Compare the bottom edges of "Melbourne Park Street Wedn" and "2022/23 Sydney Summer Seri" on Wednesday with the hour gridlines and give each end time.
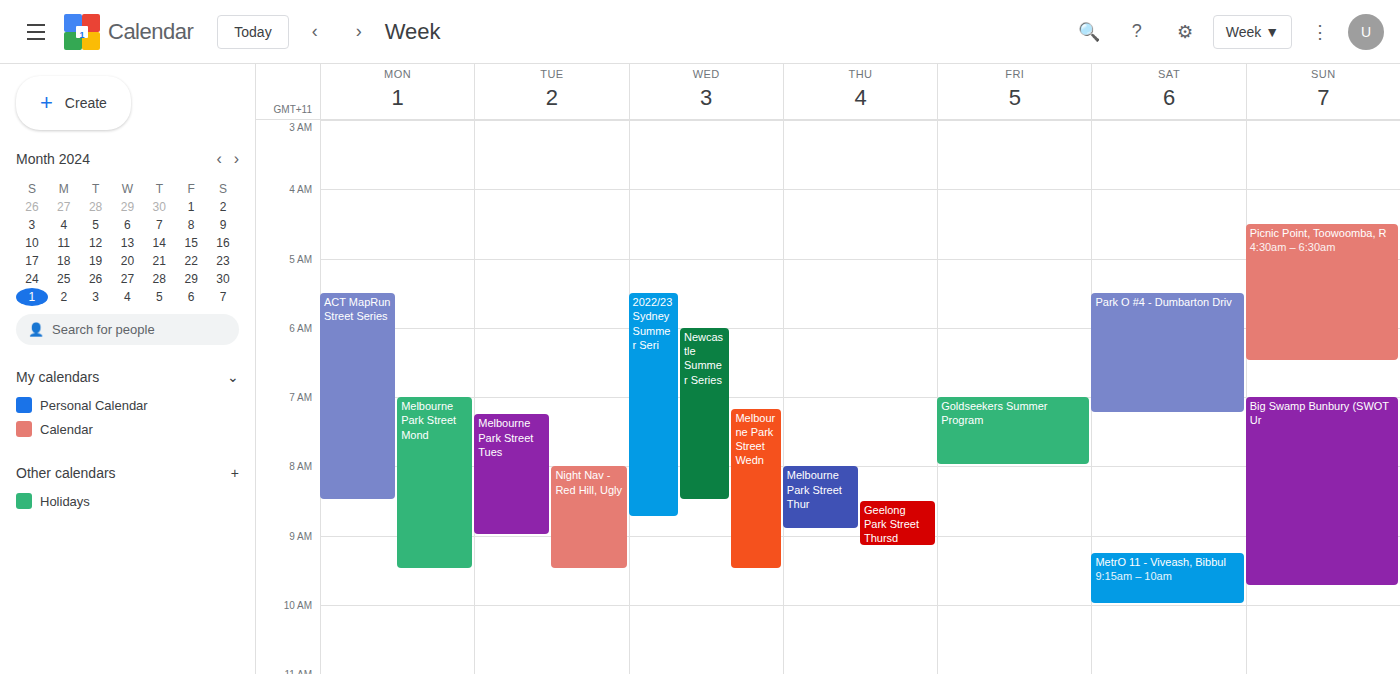
"Melbourne Park Street Wedn": 9:30 AM, halfway between the 9 AM and 10 AM lines. "2022/23 Sydney Summer Seri": 8:45 AM, neither: three quarters of the way from the 8 AM line to the 9 AM line.